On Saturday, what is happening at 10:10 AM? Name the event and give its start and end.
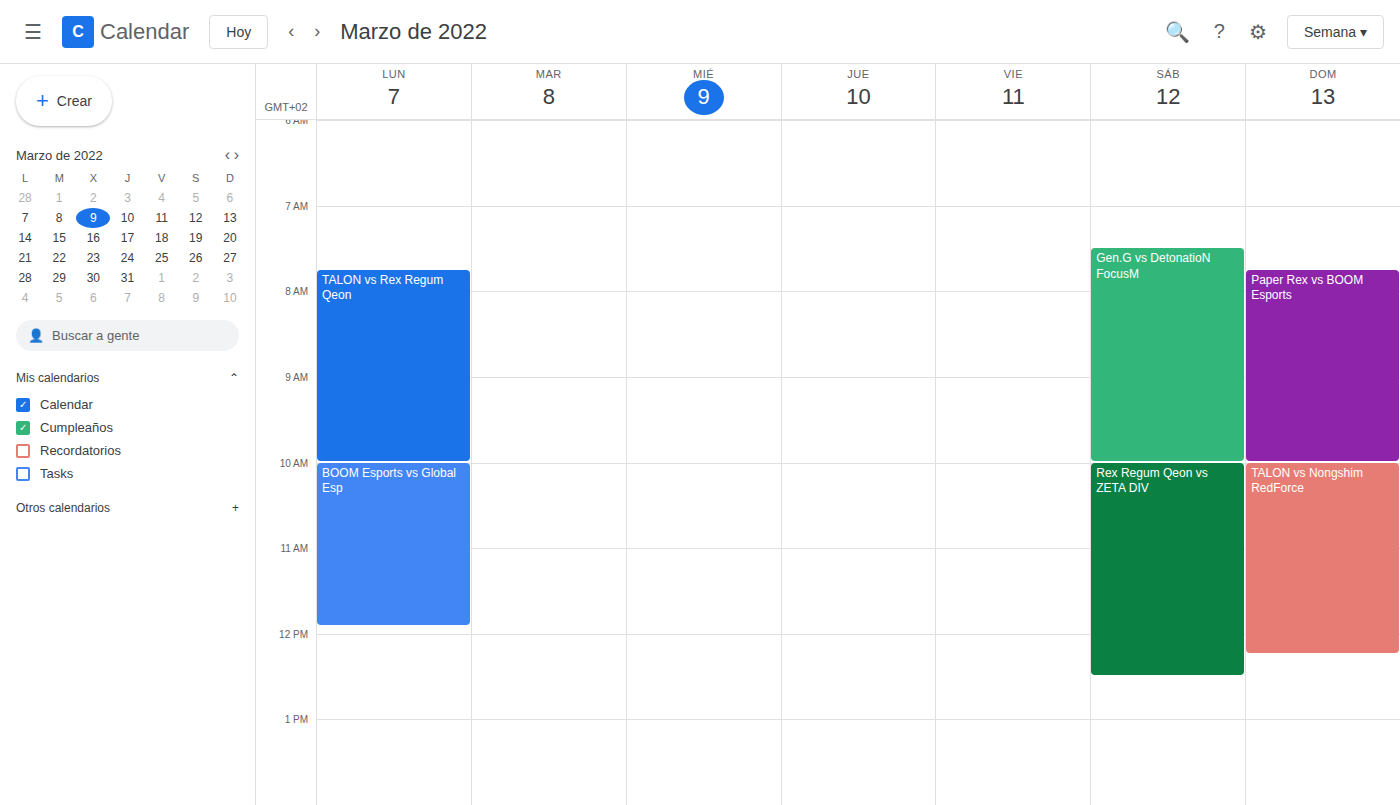
"Rex Regum Qeon vs ZETA DIV", 10:00 AM to 12:30 PM